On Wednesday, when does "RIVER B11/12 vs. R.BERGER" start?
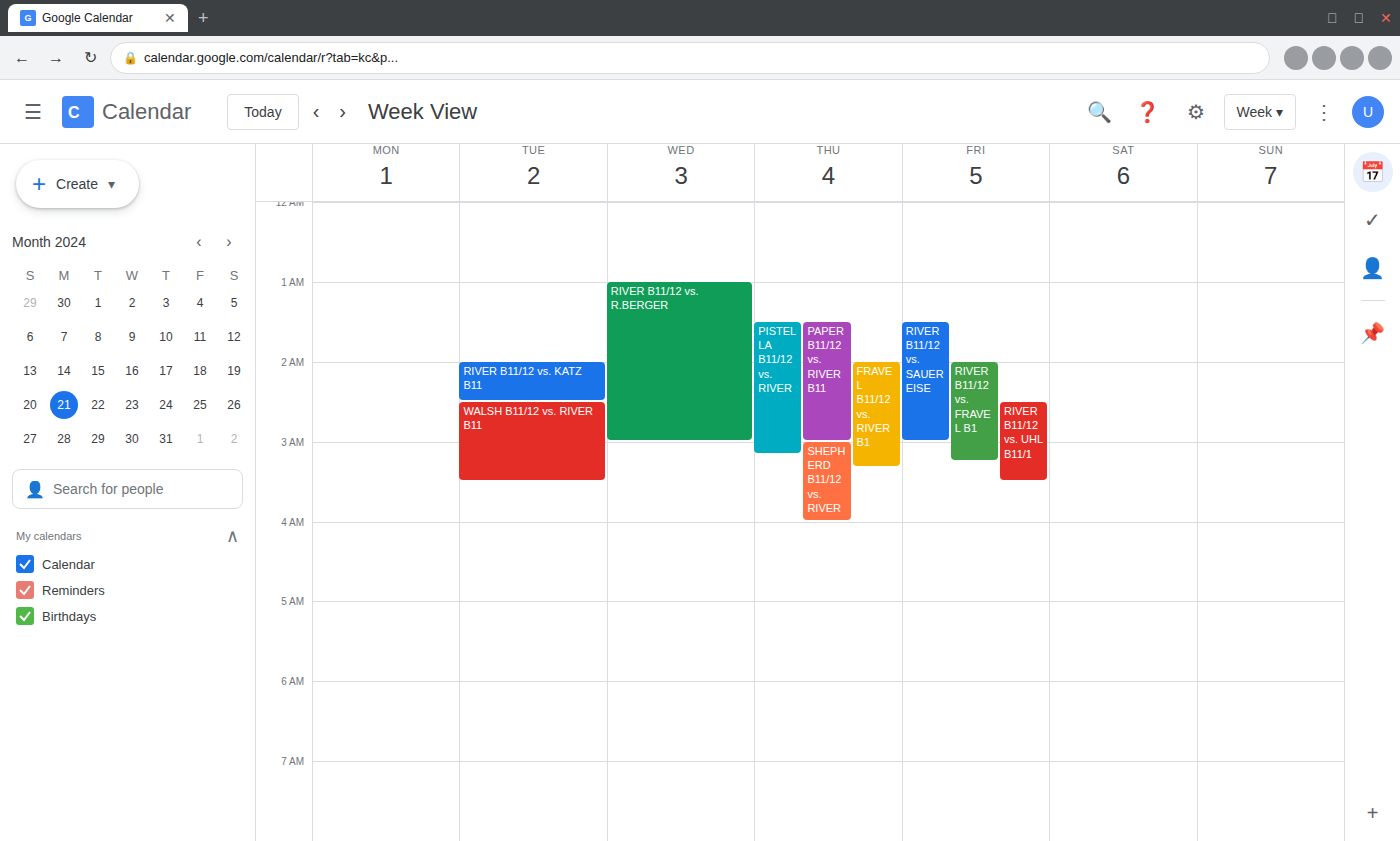
1:00 AM